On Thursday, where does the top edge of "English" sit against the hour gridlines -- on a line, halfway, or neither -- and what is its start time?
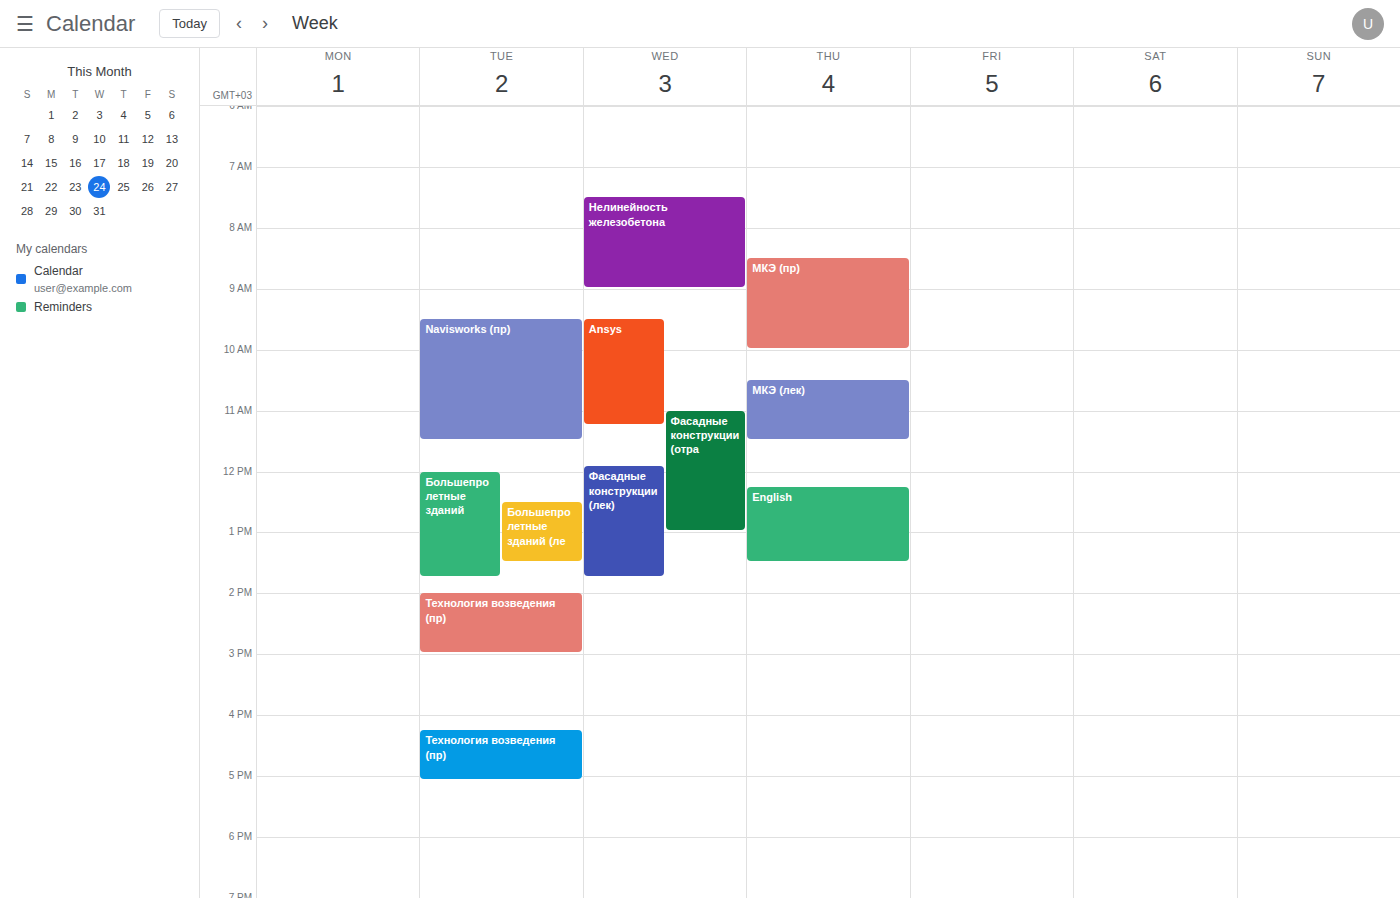
12:15 -- neither: a quarter of the way from the 12:00 line to the 13:00 line.